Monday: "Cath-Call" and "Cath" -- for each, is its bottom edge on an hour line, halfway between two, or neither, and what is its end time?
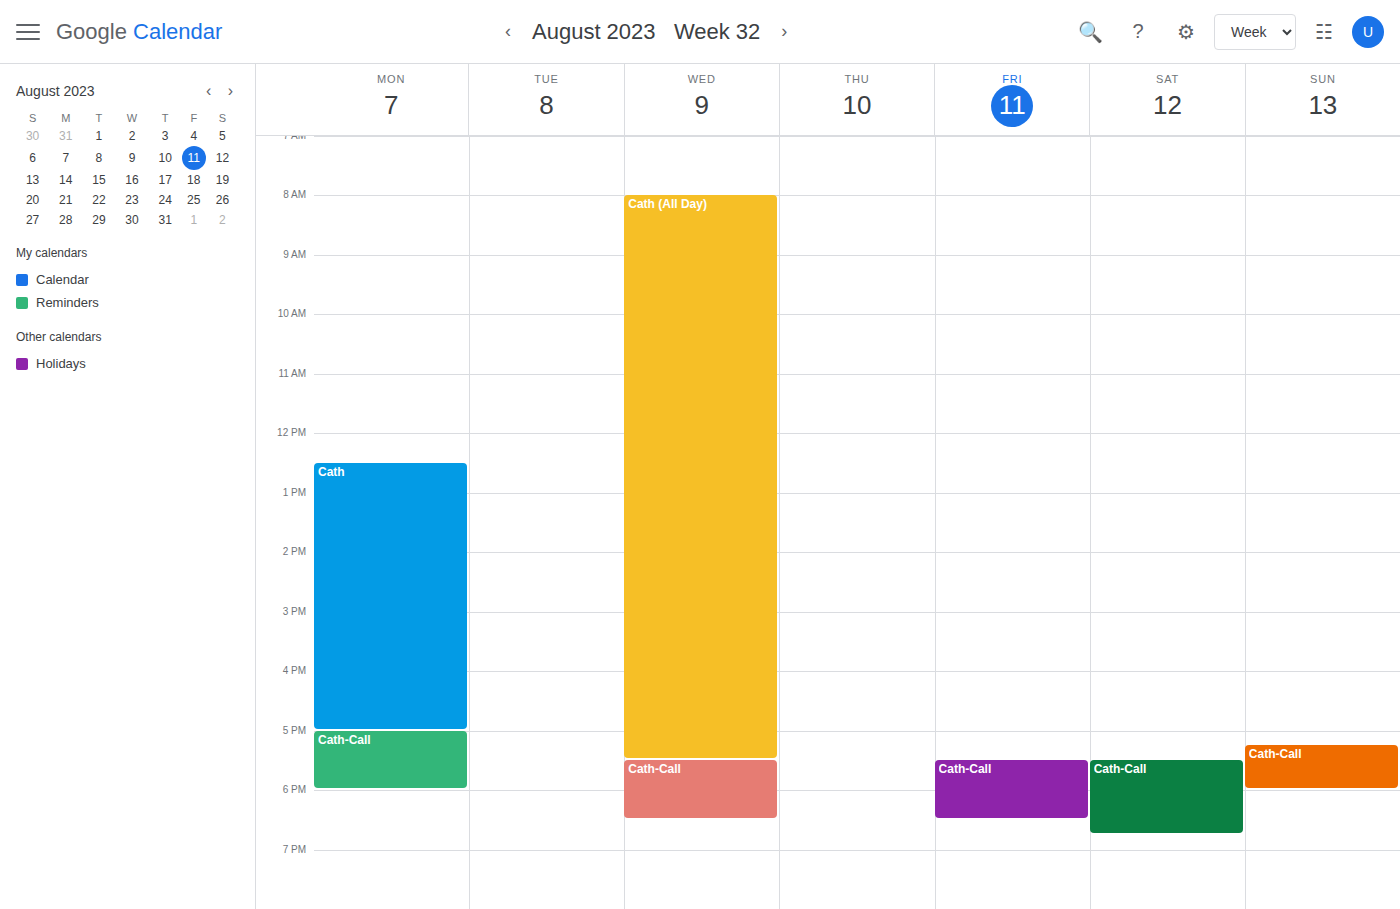
"Cath-Call": 6:00 PM, exactly on the 6 PM line. "Cath": 5:00 PM, exactly on the 5 PM line.